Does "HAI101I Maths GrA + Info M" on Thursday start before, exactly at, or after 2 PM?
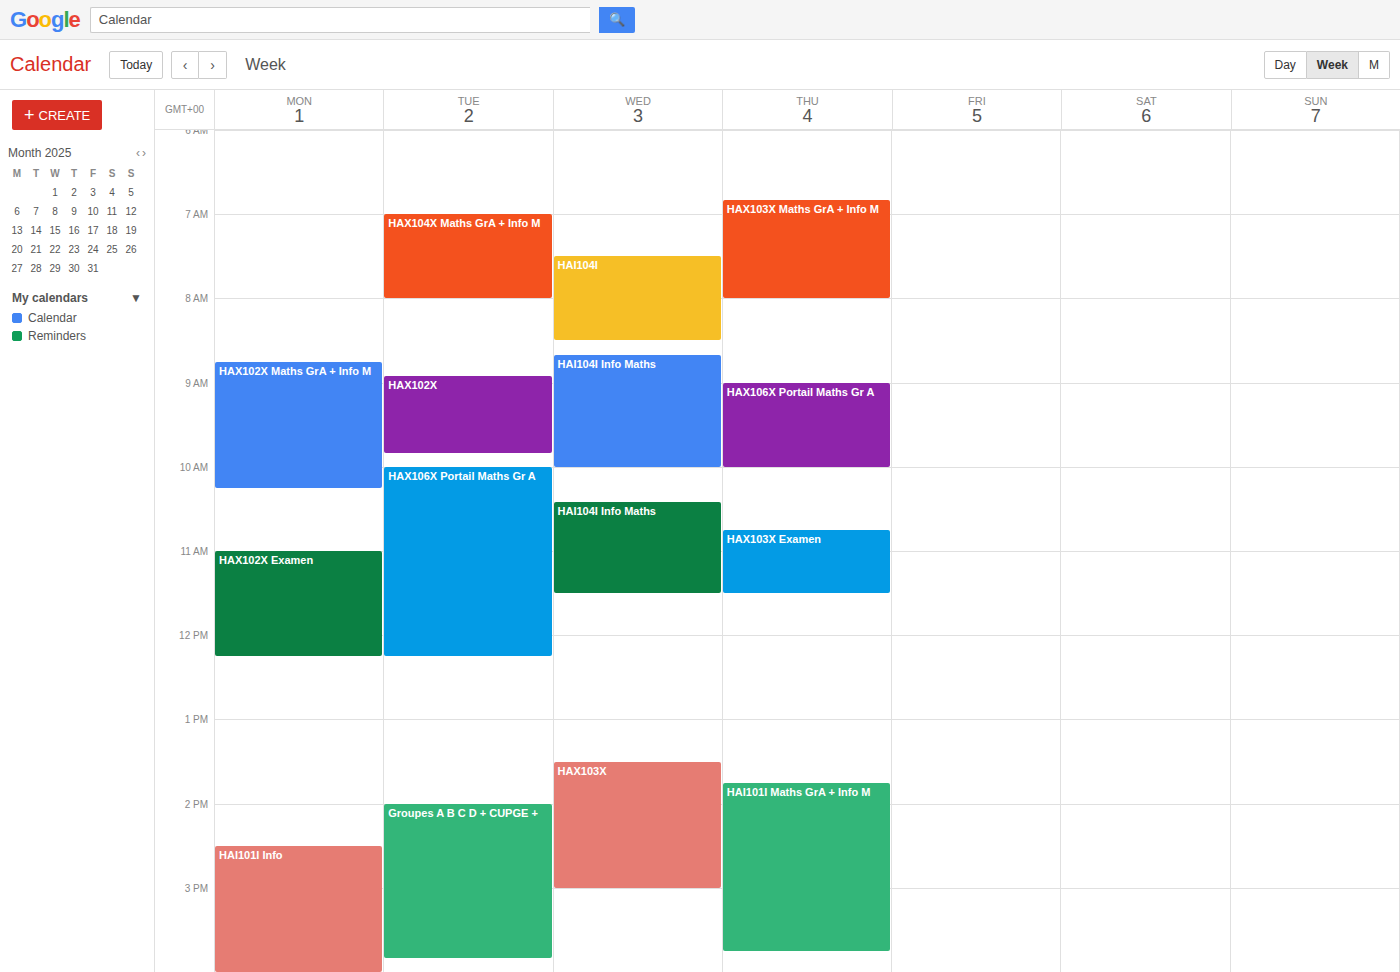
1:45 PM -- before 2 PM, 15 minutes above the 2 PM line.